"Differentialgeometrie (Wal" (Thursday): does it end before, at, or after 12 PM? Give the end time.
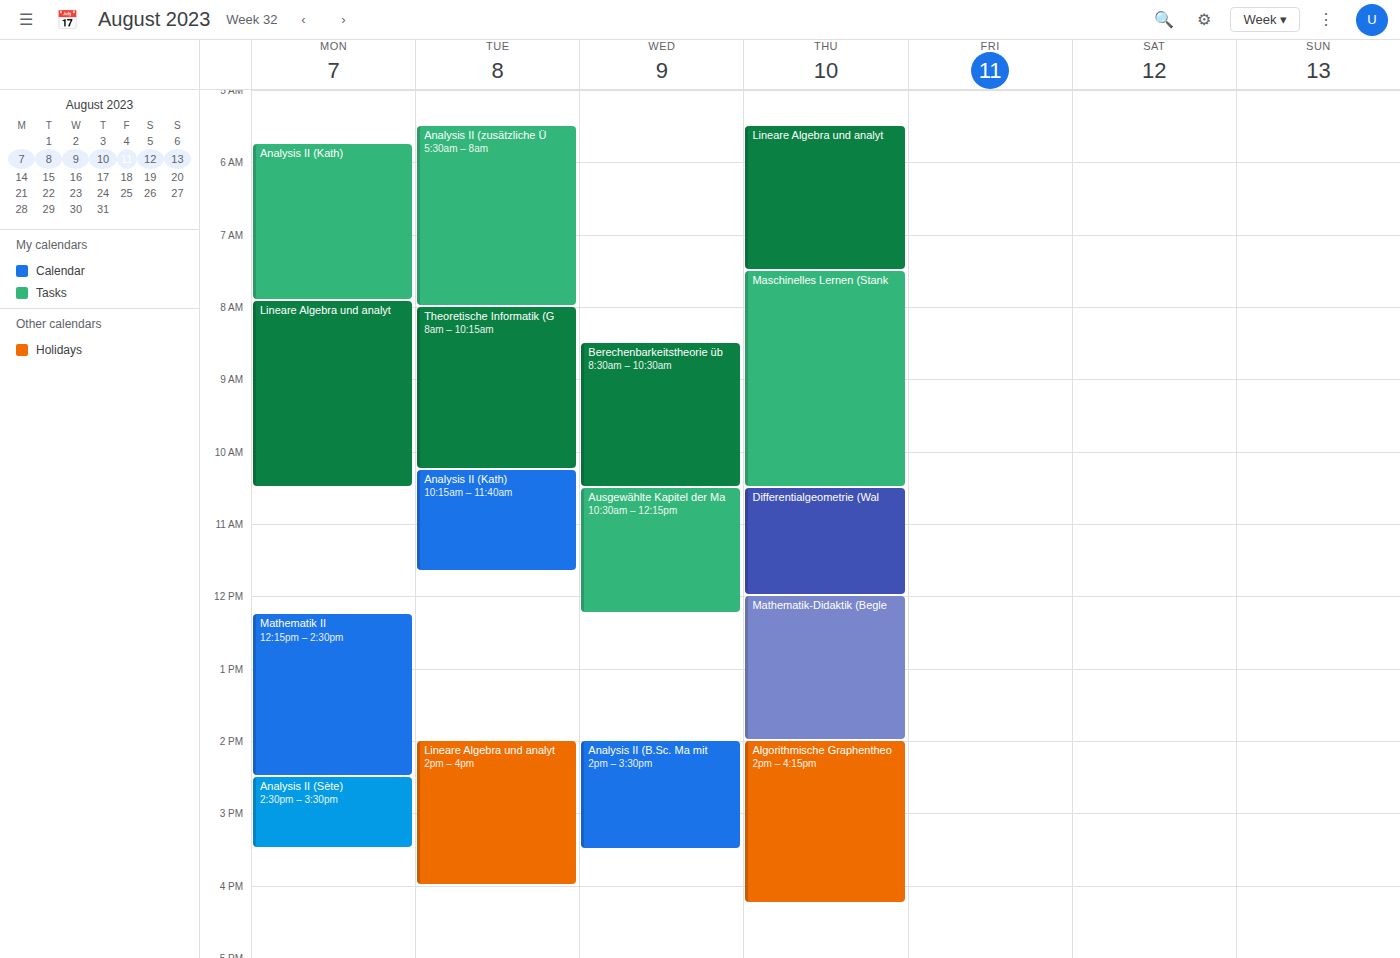
12:00 PM -- exactly at 12 PM, on the 12 PM line.